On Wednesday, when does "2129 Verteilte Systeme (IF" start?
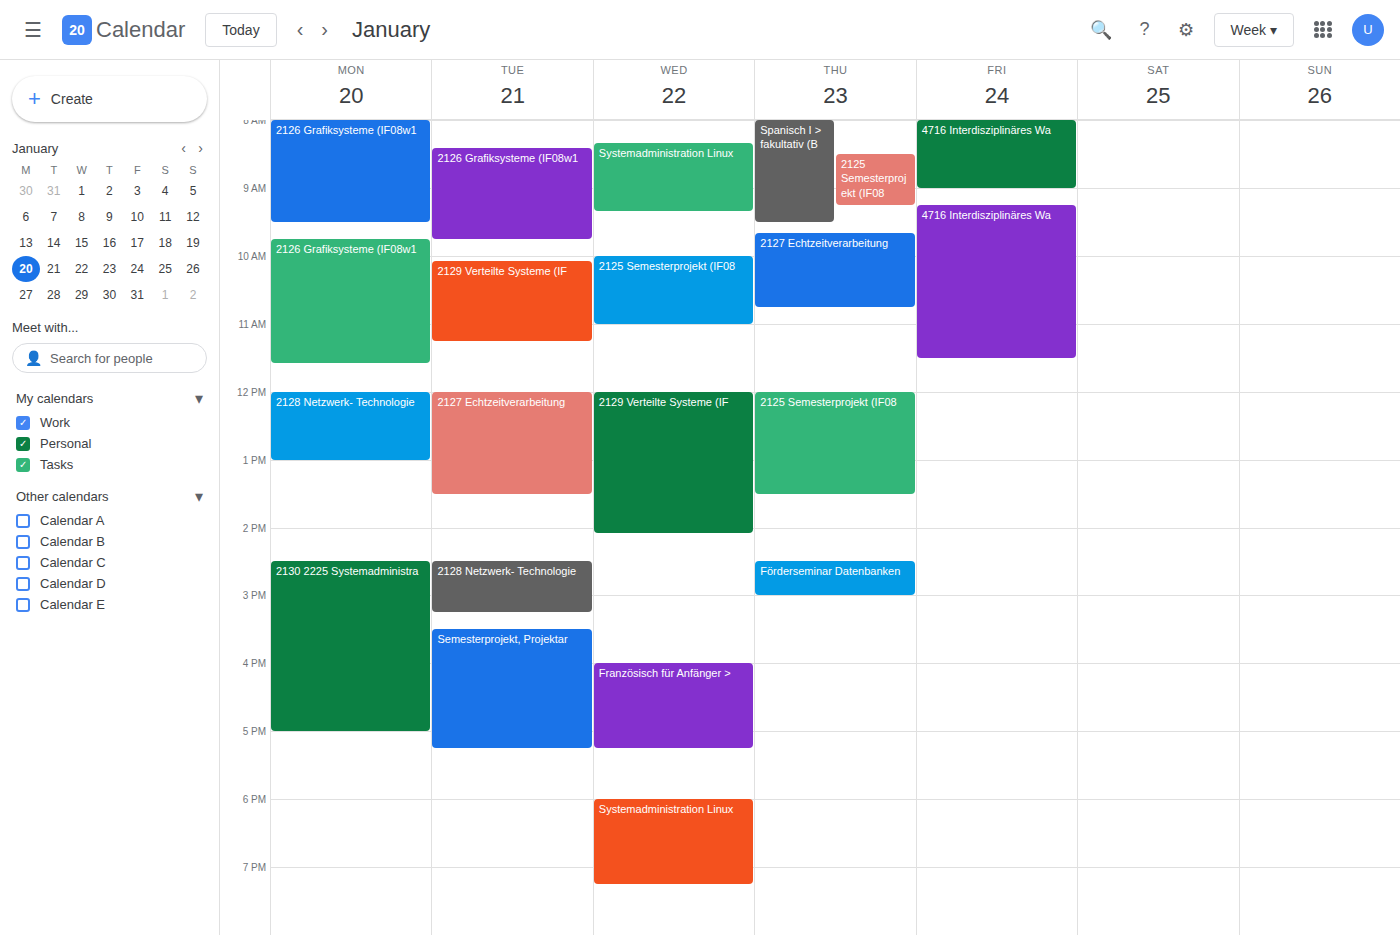
12:00